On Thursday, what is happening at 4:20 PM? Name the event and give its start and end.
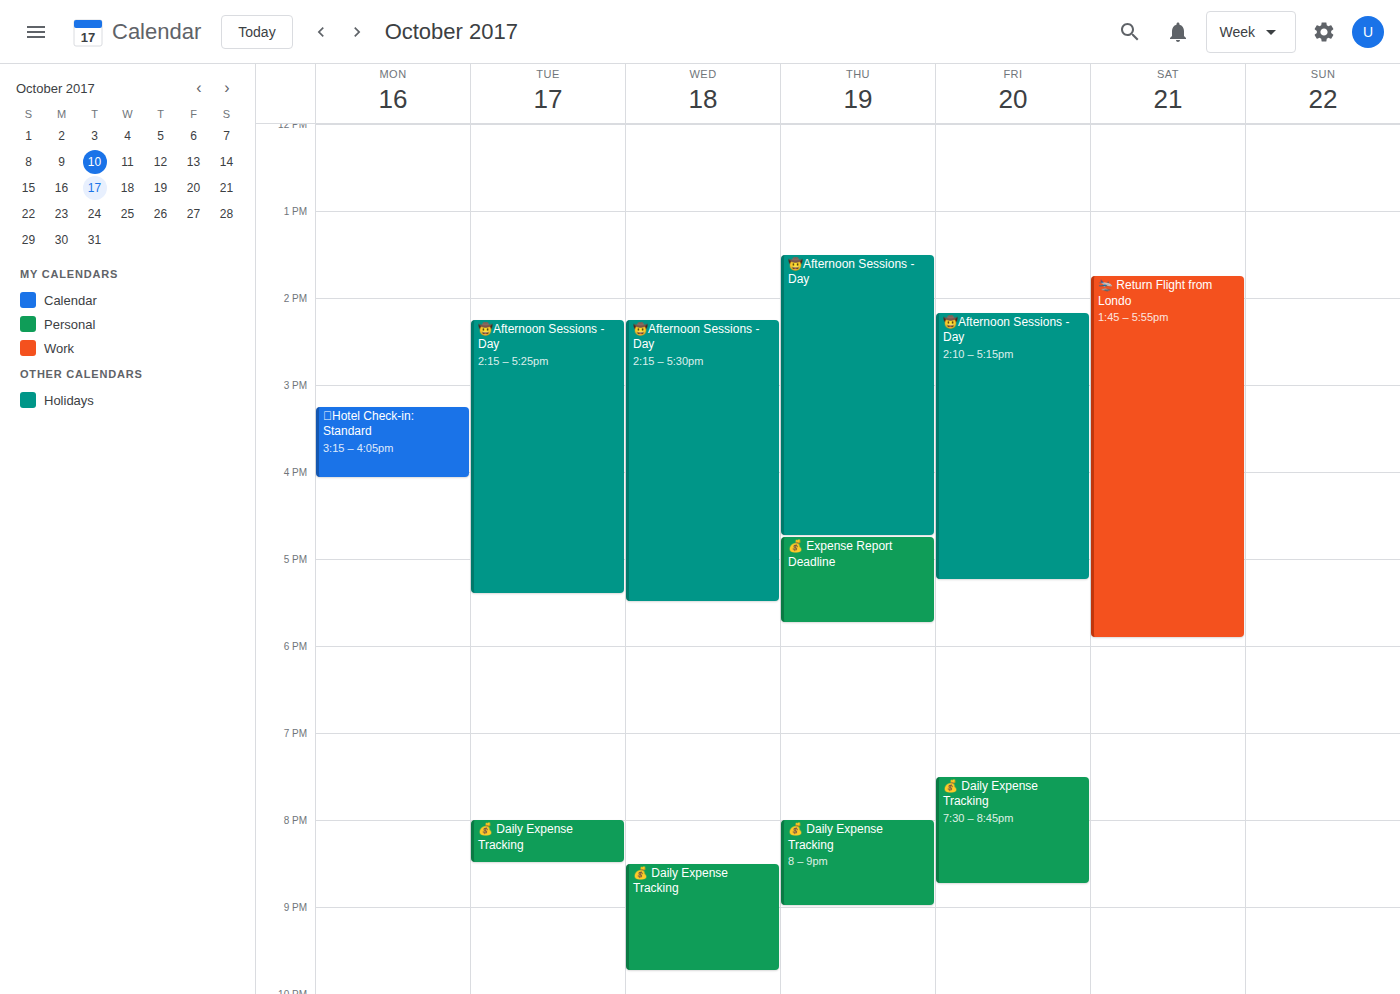
"🤠Afternoon Sessions - Day", 1:30 PM to 4:45 PM